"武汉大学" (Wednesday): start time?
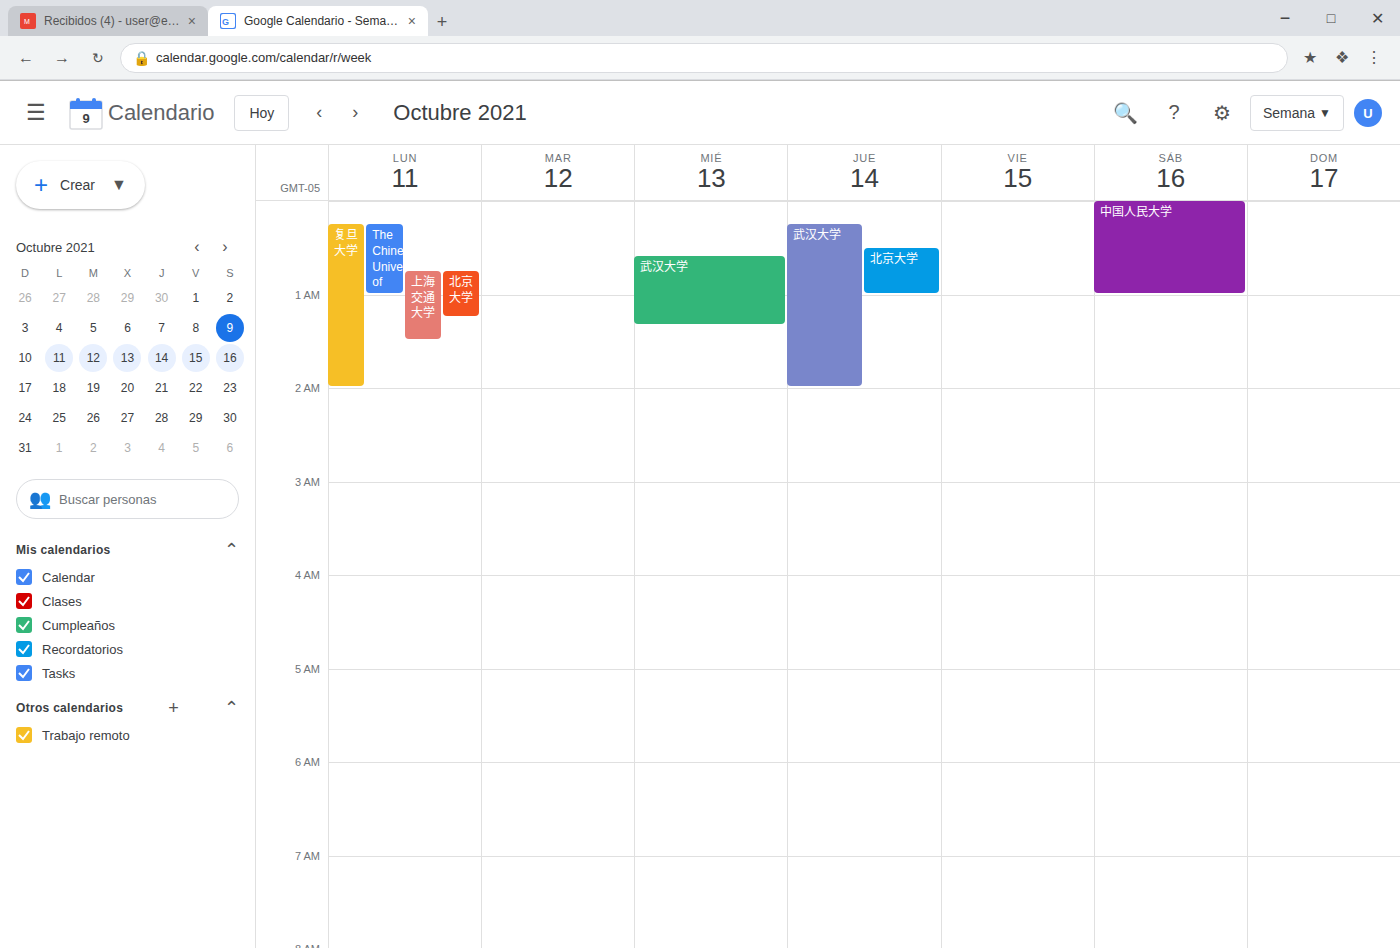
12:35 AM